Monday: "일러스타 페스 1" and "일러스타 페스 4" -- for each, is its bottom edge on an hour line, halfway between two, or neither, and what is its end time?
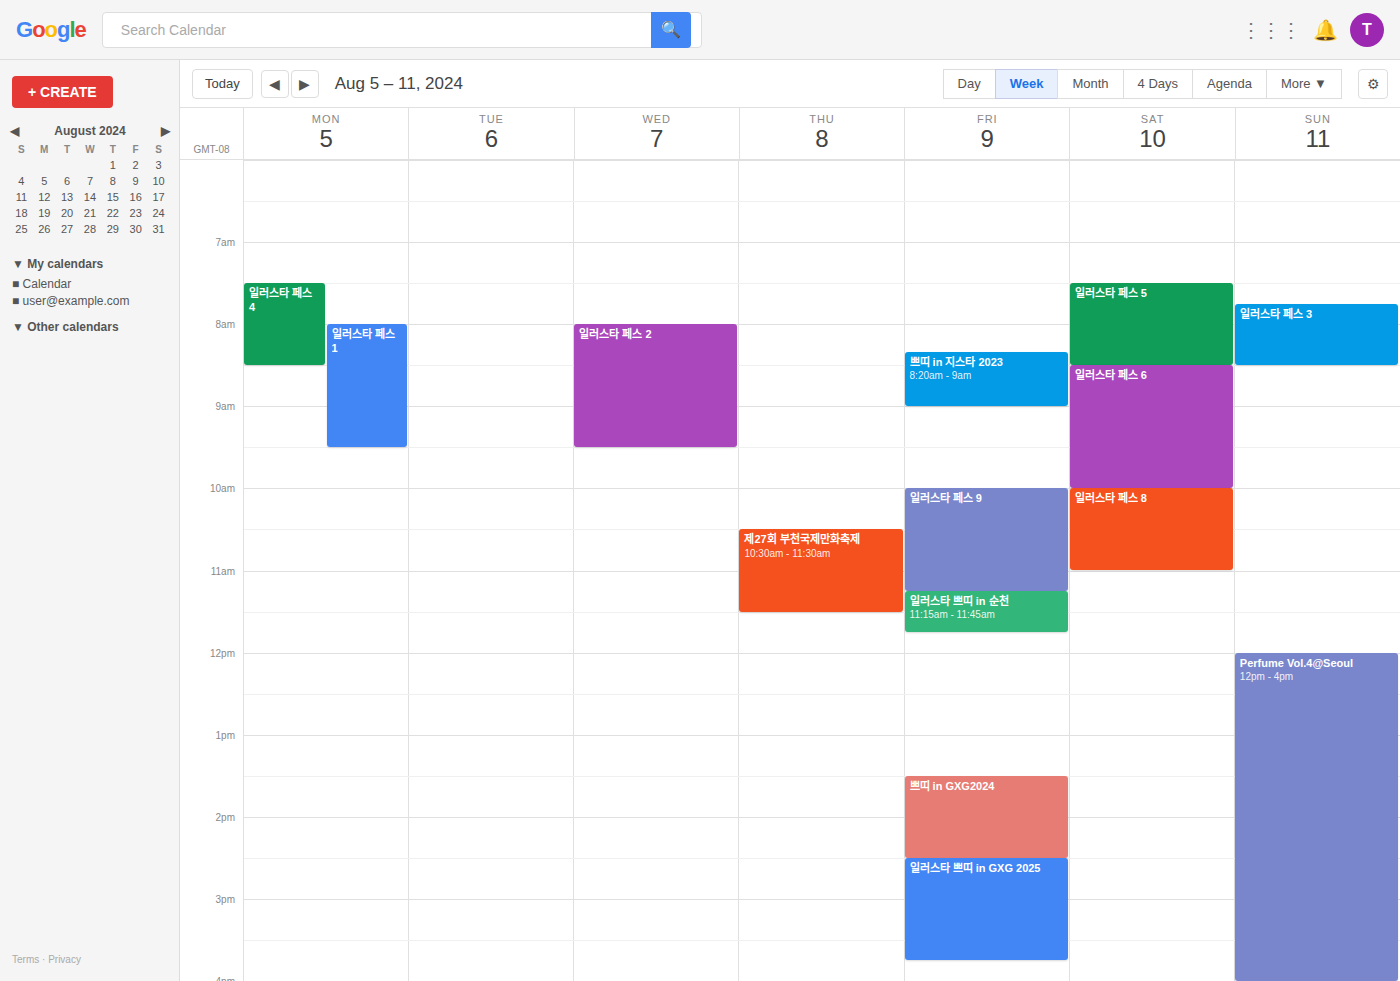
"일러스타 페스 1": 9:30 AM, halfway between the 9 AM and 10 AM lines. "일러스타 페스 4": 8:30 AM, halfway between the 8 AM and 9 AM lines.